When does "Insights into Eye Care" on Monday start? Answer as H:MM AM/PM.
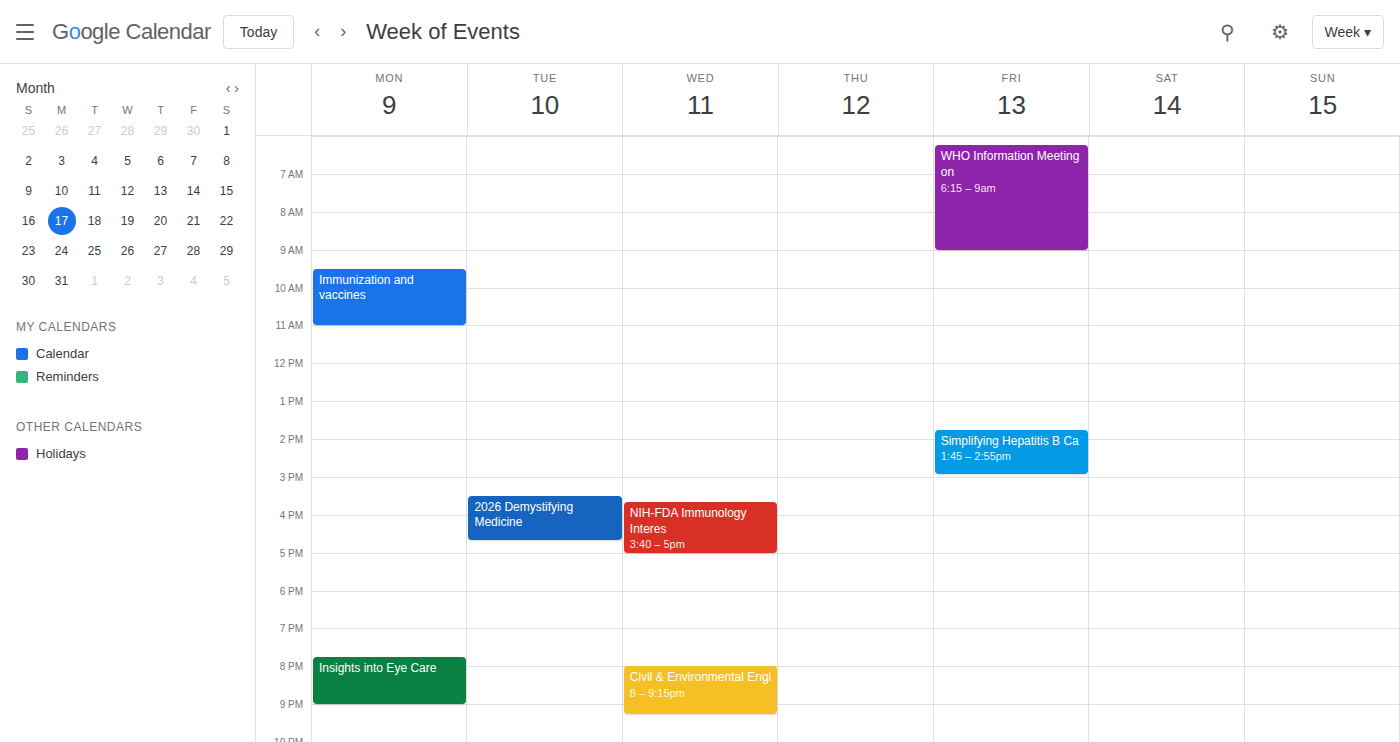
7:45 PM